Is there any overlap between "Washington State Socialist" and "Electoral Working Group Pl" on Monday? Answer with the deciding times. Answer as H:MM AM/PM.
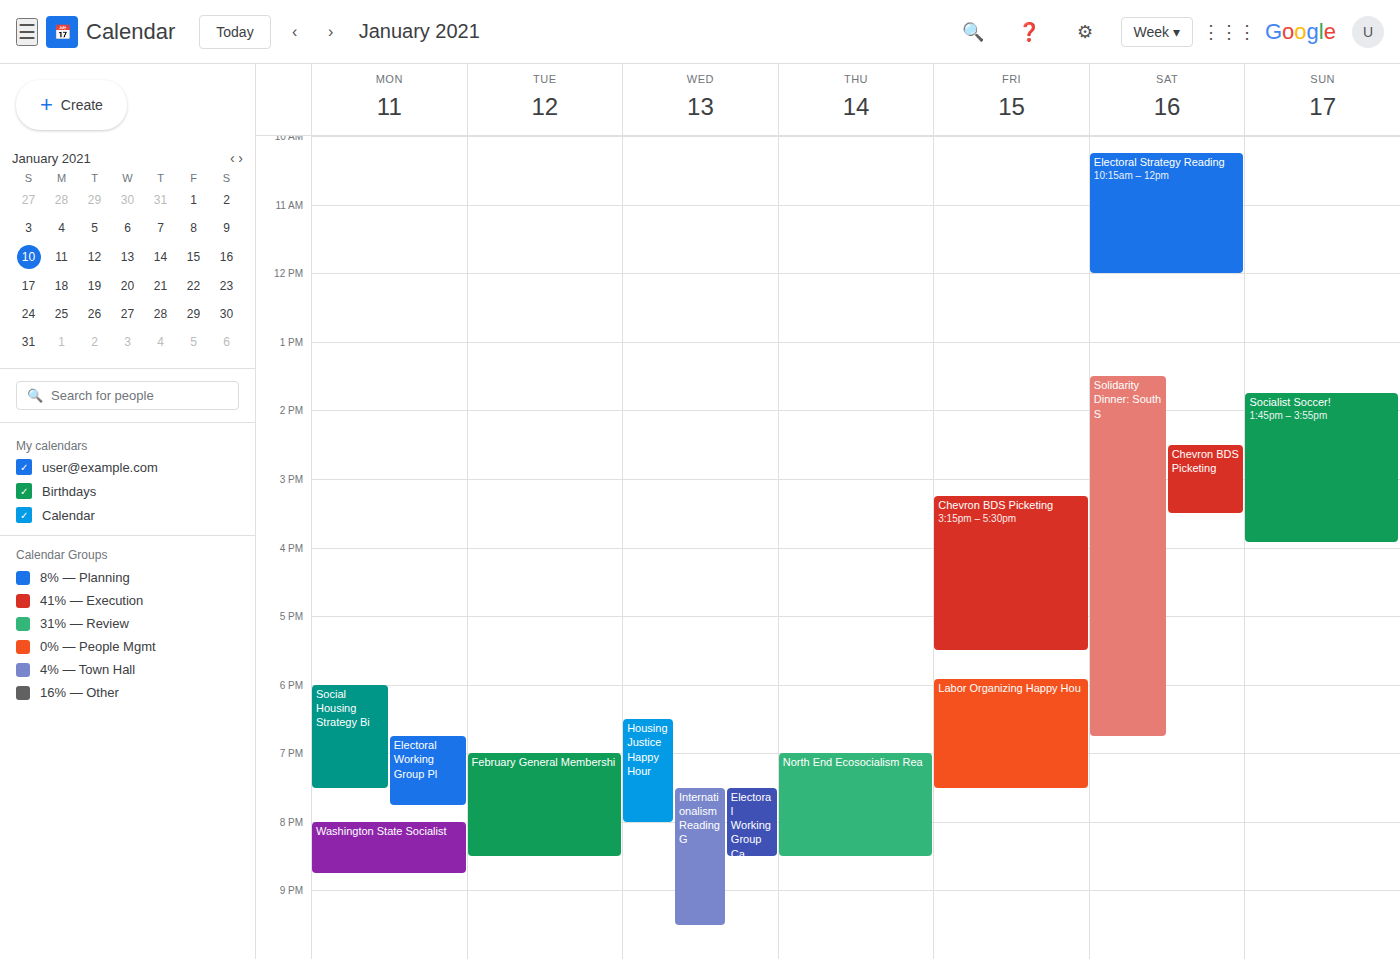
"Electoral Working Group Pl" ends at 7:45 PM and "Washington State Socialist" starts at 8:00 PM -- no overlap.